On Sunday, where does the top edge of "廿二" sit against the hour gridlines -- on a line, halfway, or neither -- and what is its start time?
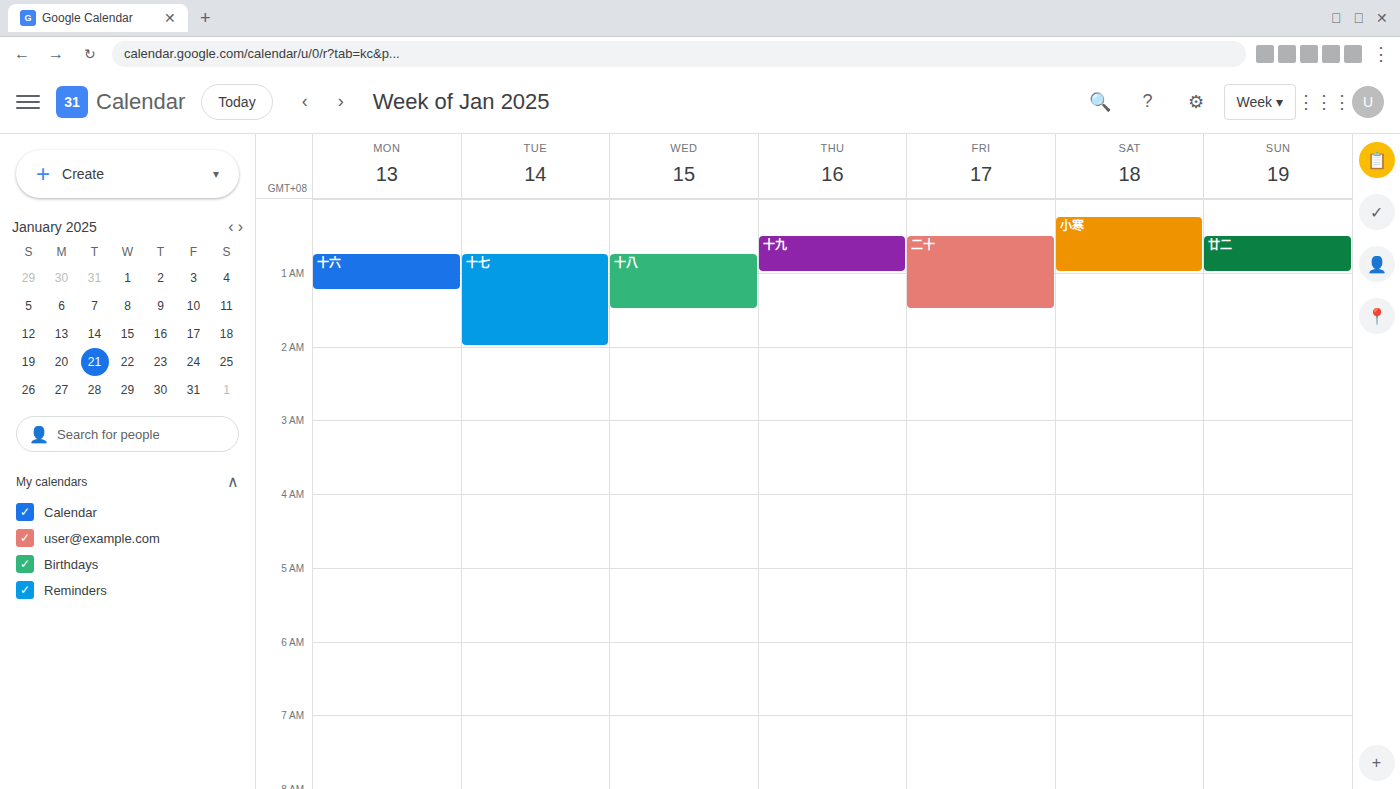
12:30 AM -- halfway between the 12 AM and 1 AM lines.